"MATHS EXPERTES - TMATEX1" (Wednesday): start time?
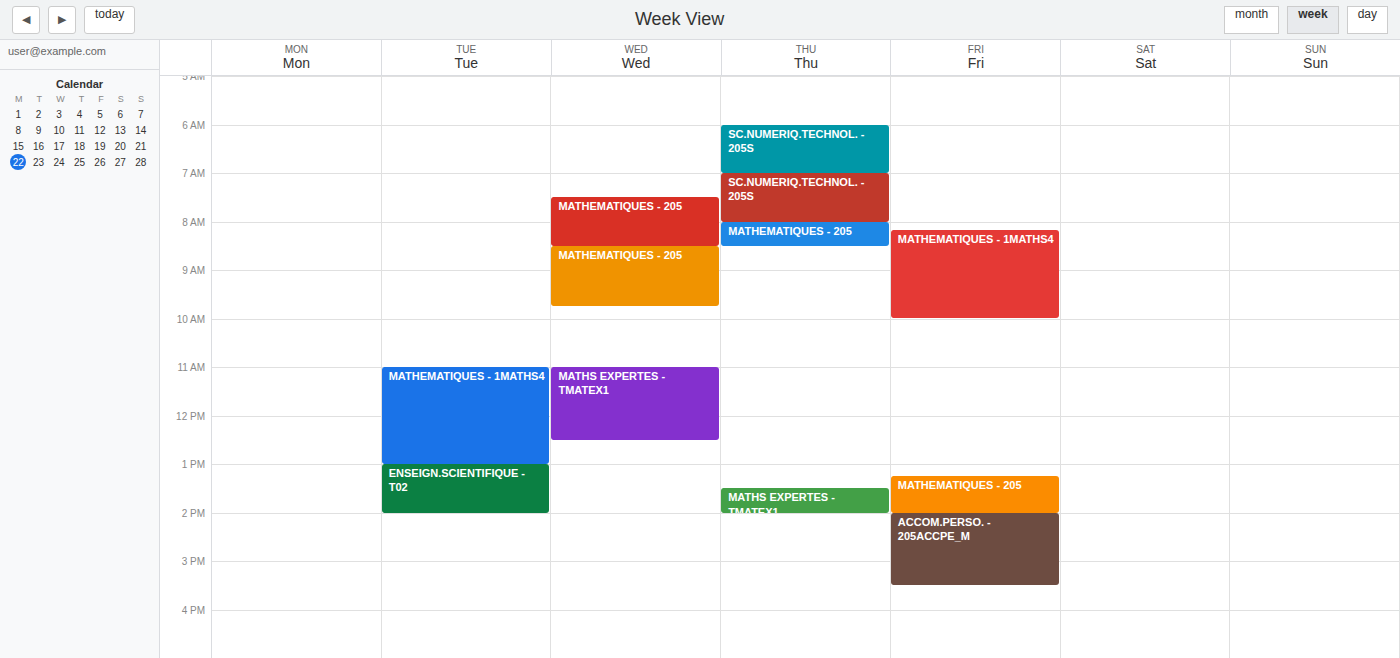
11:00 AM